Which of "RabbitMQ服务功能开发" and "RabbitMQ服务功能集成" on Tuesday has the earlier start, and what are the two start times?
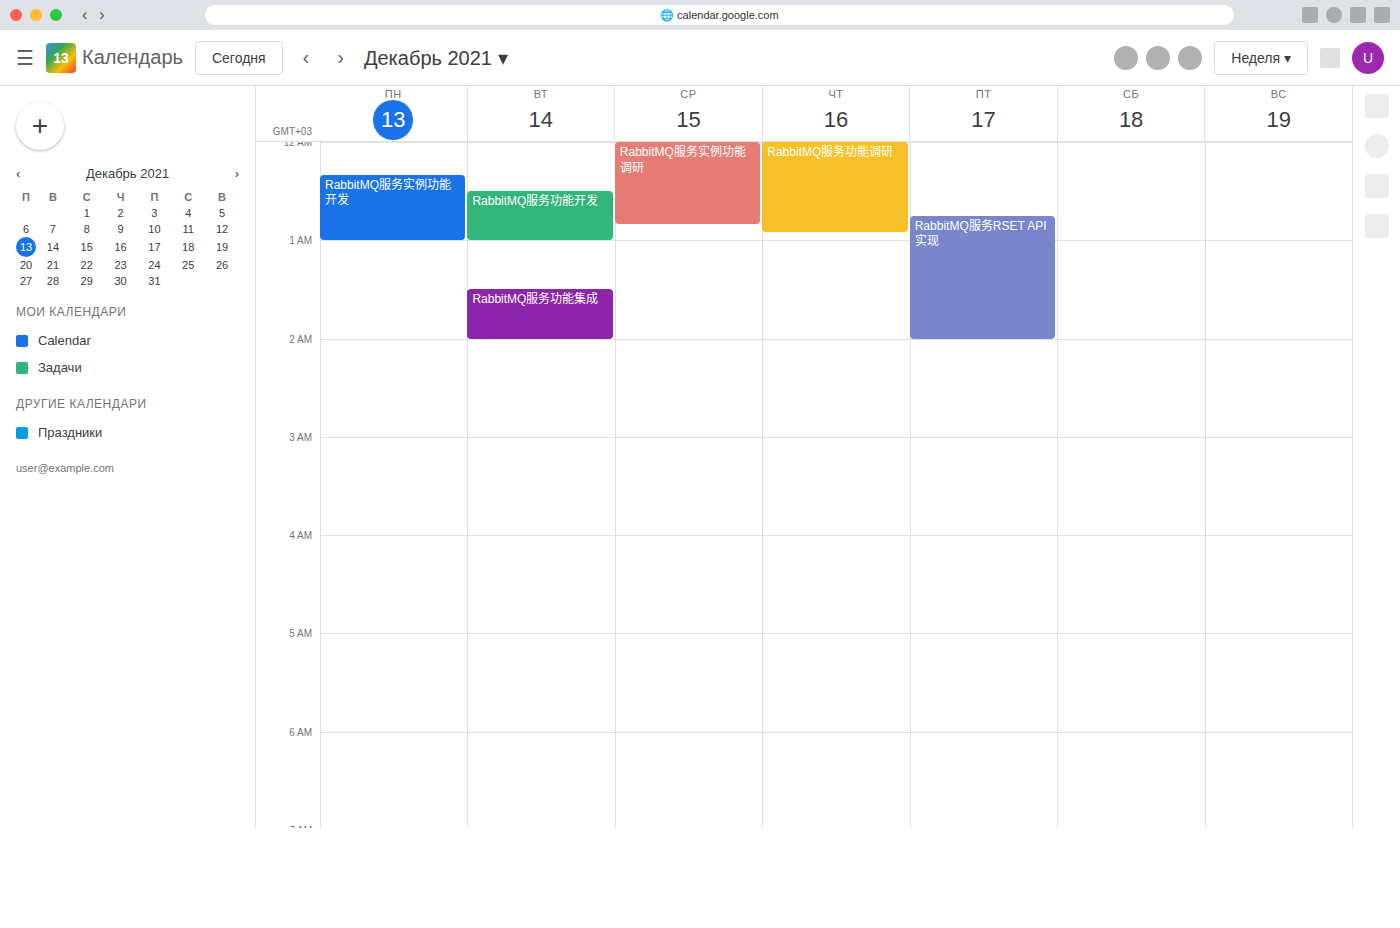
"RabbitMQ服务功能开发" 12:30 AM; "RabbitMQ服务功能集成" 1:30 AM.